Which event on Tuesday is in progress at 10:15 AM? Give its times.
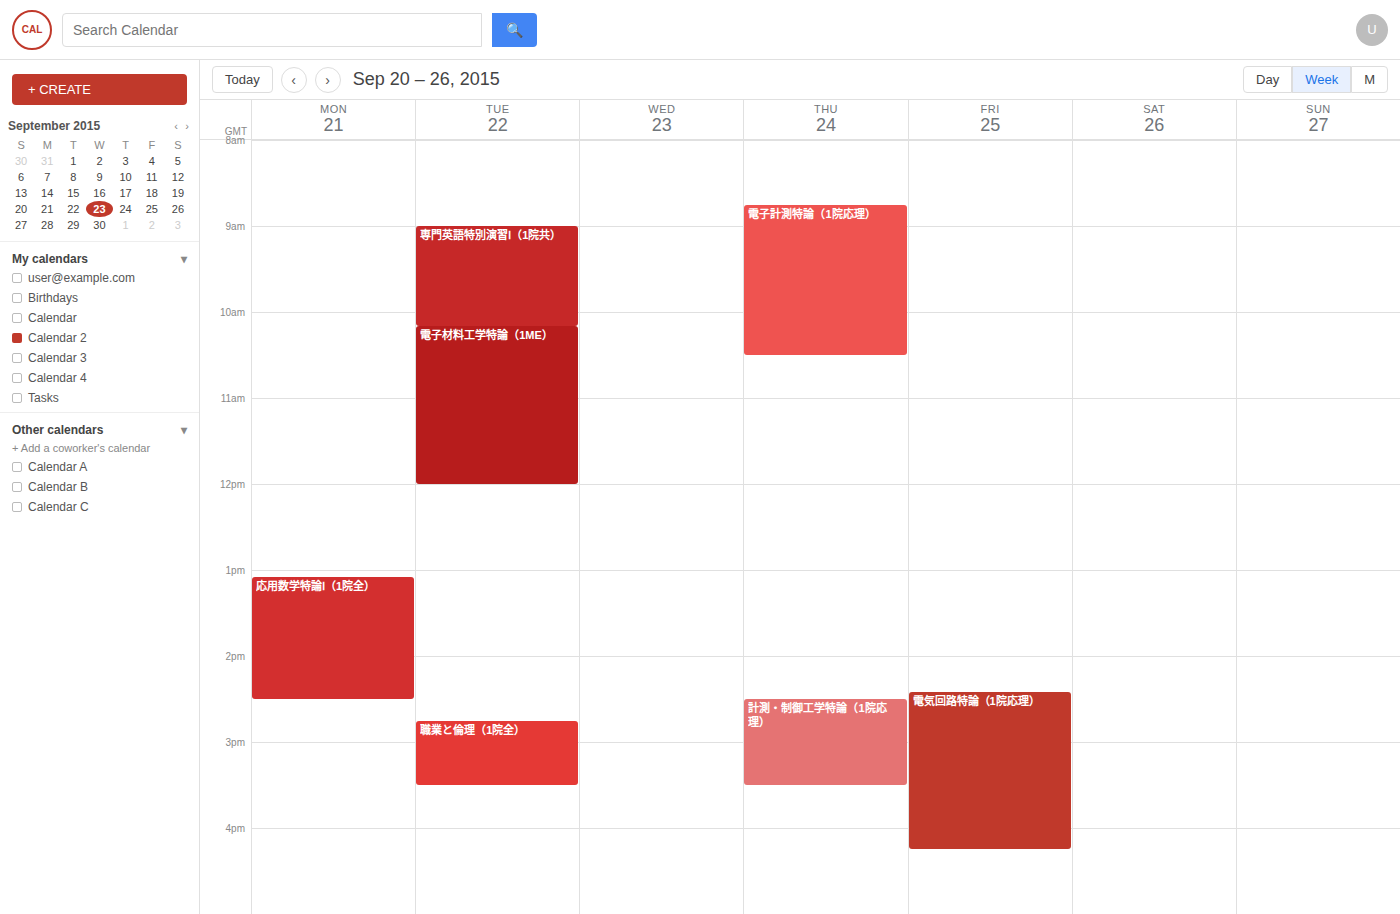
"電子材料工学特論（1ME）", 10:10 AM to 12:00 PM